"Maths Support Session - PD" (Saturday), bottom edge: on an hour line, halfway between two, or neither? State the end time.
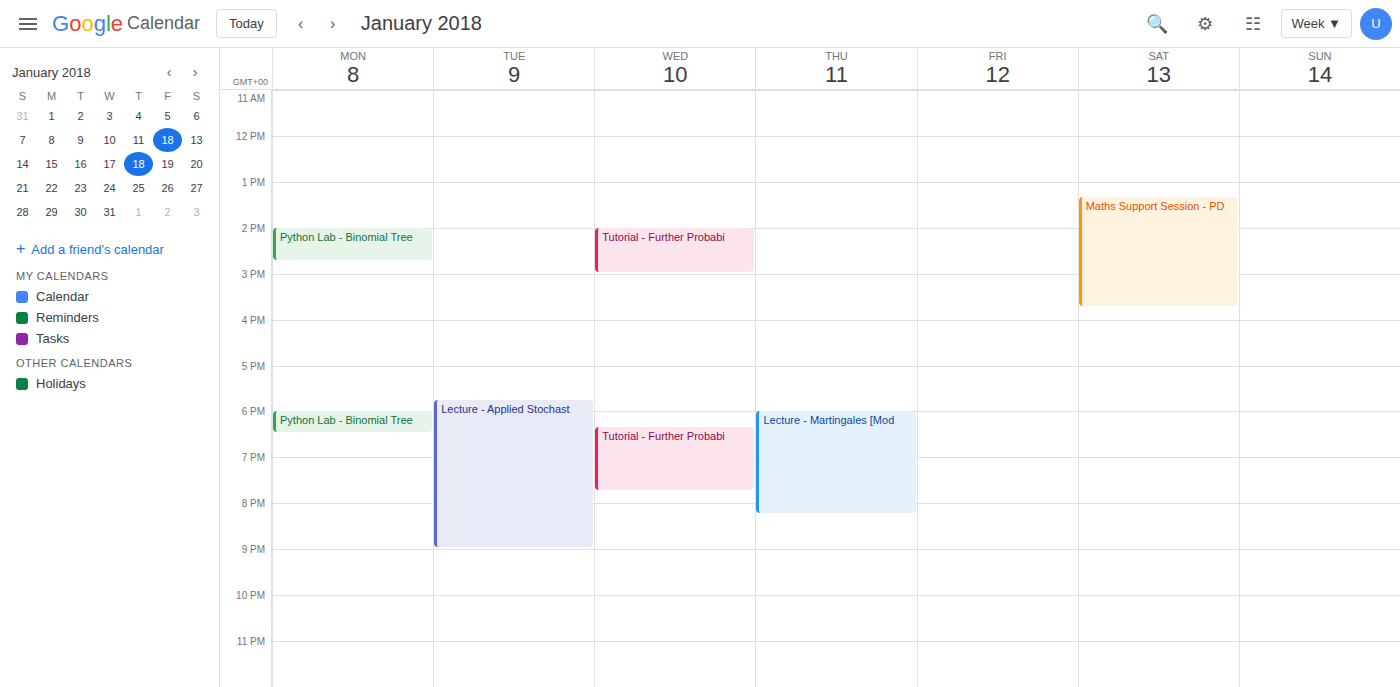
3:45 PM -- neither: three quarters of the way from the 3 PM line to the 4 PM line.